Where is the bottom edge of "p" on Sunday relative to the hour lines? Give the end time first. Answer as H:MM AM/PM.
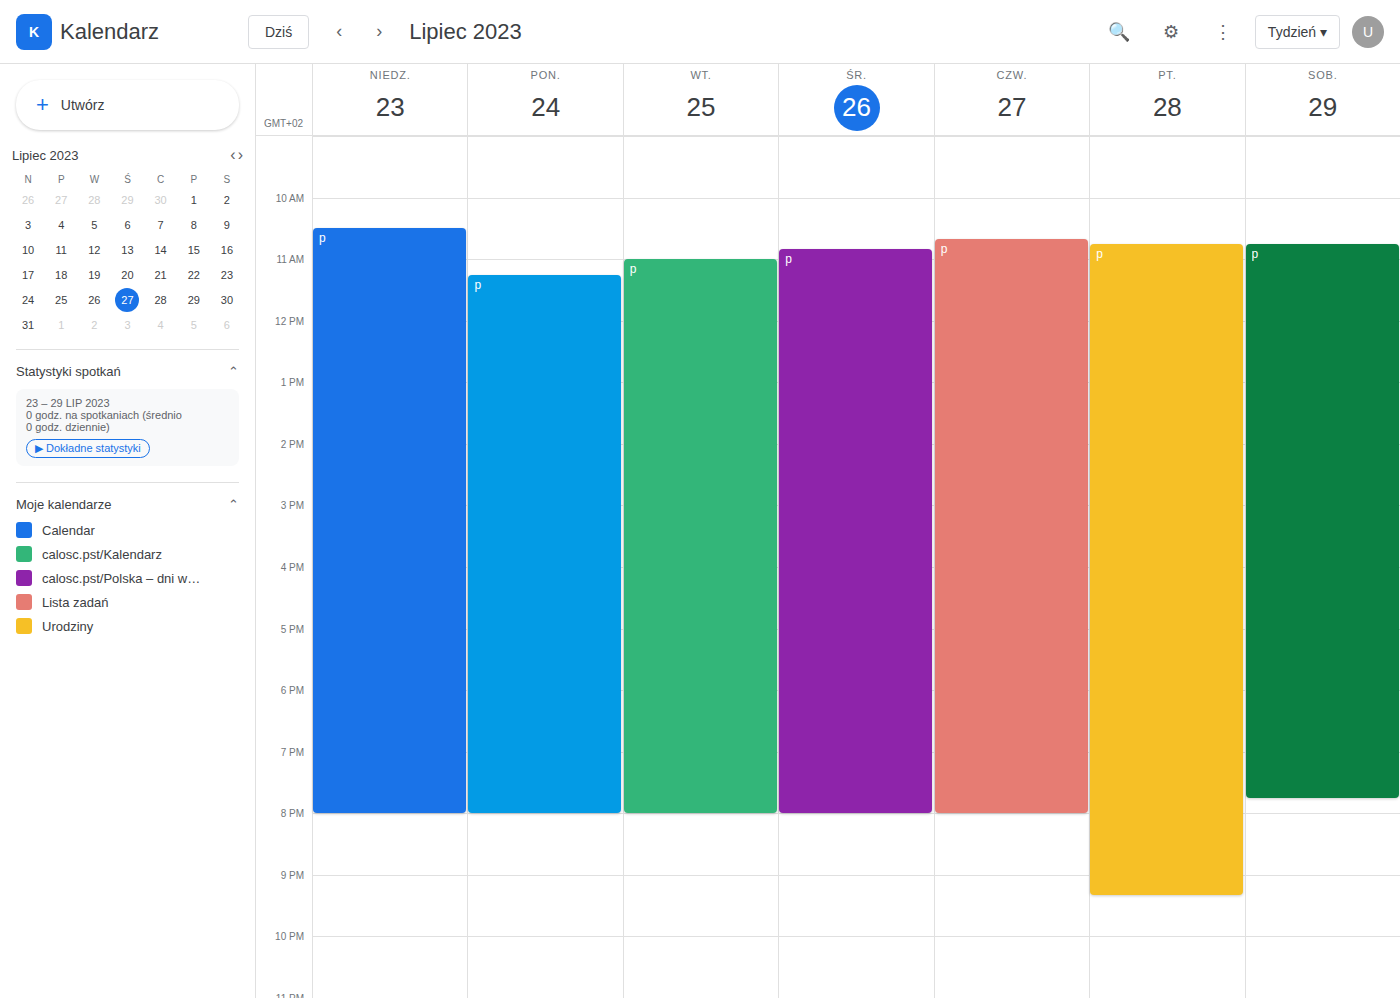
8:00 PM -- exactly on the 8 PM line.